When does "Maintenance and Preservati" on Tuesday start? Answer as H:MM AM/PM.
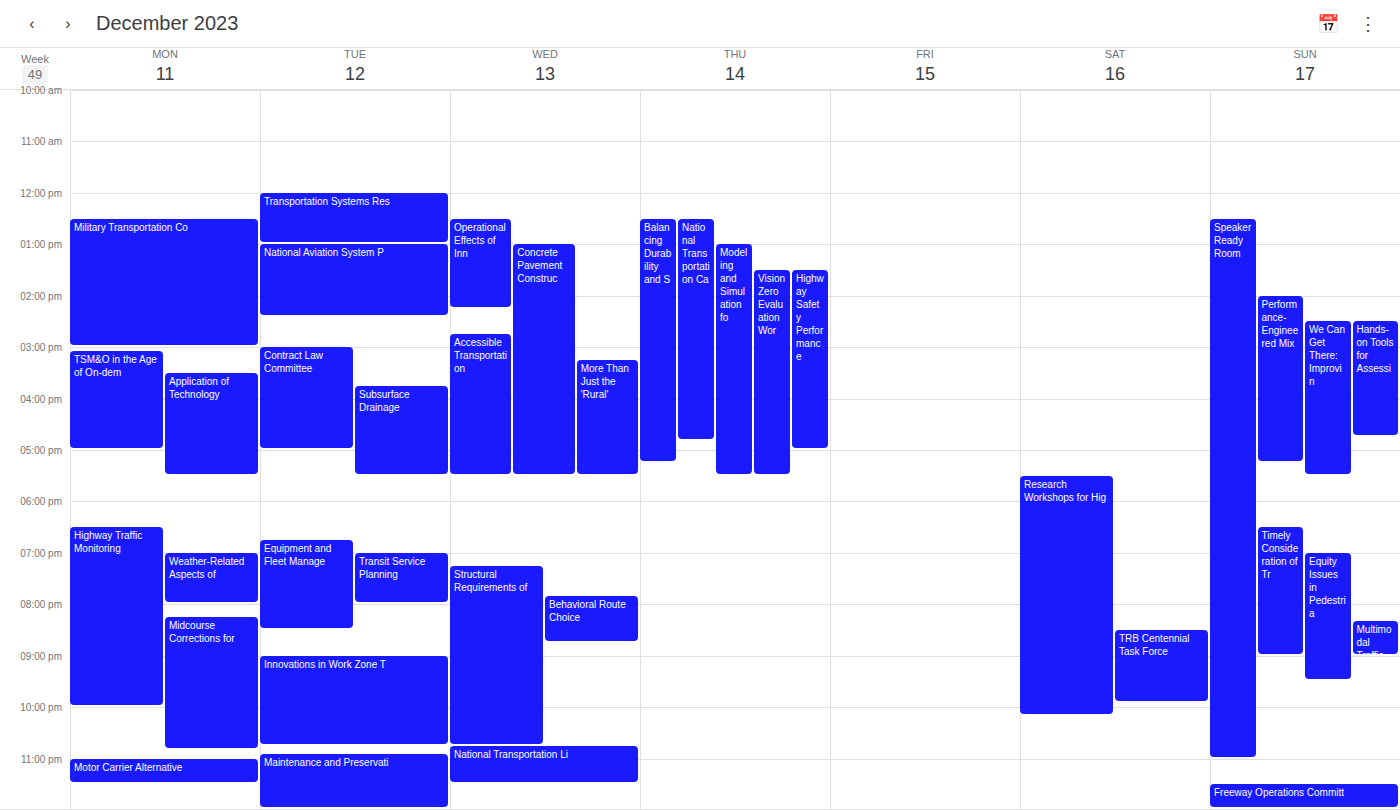
10:55 PM